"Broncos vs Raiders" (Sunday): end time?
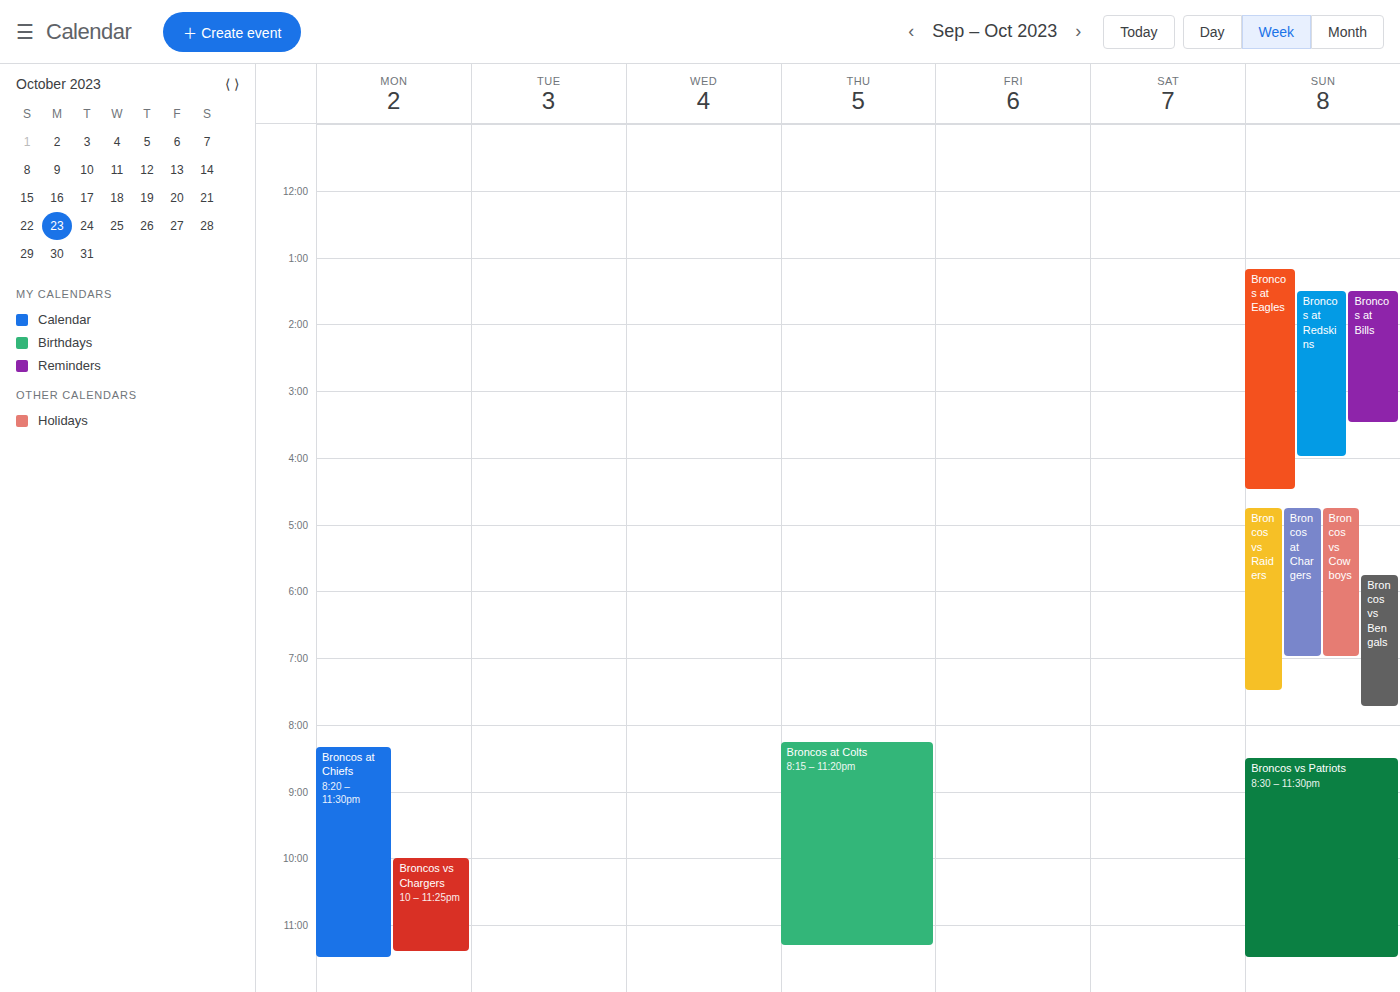
7:30 PM